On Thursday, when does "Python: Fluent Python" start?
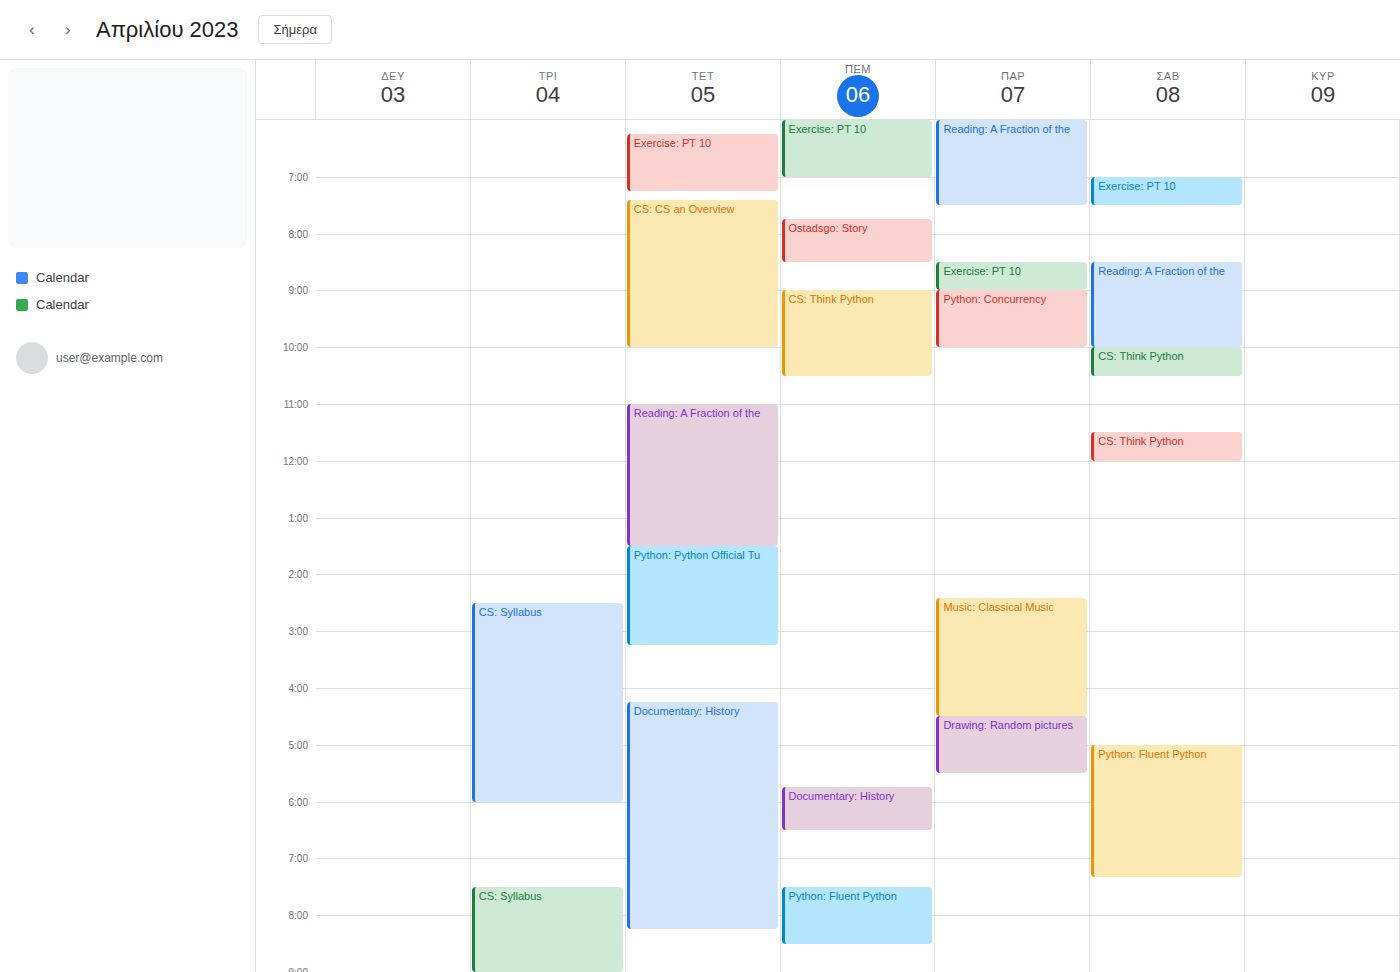
7:30 PM